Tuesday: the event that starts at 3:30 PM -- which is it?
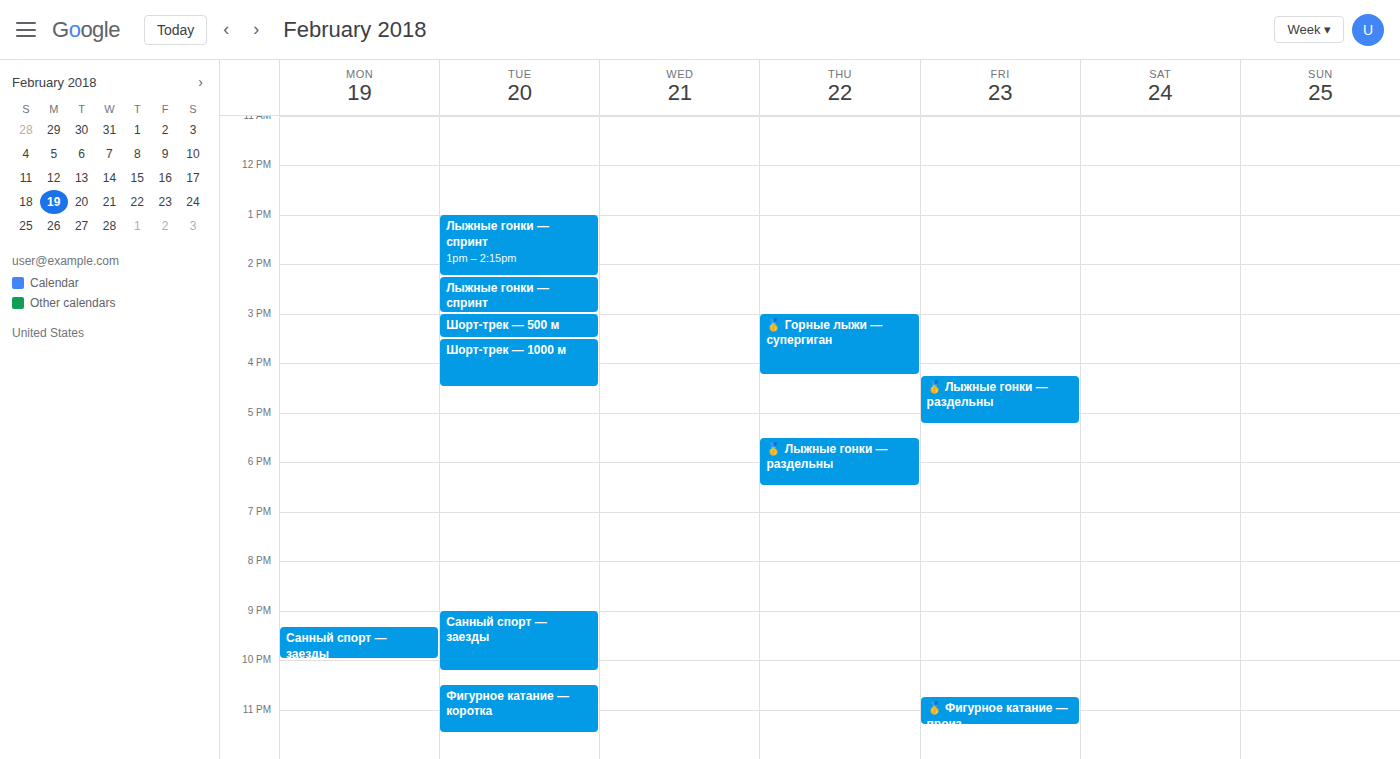
"Шорт-трек — 1000 м"